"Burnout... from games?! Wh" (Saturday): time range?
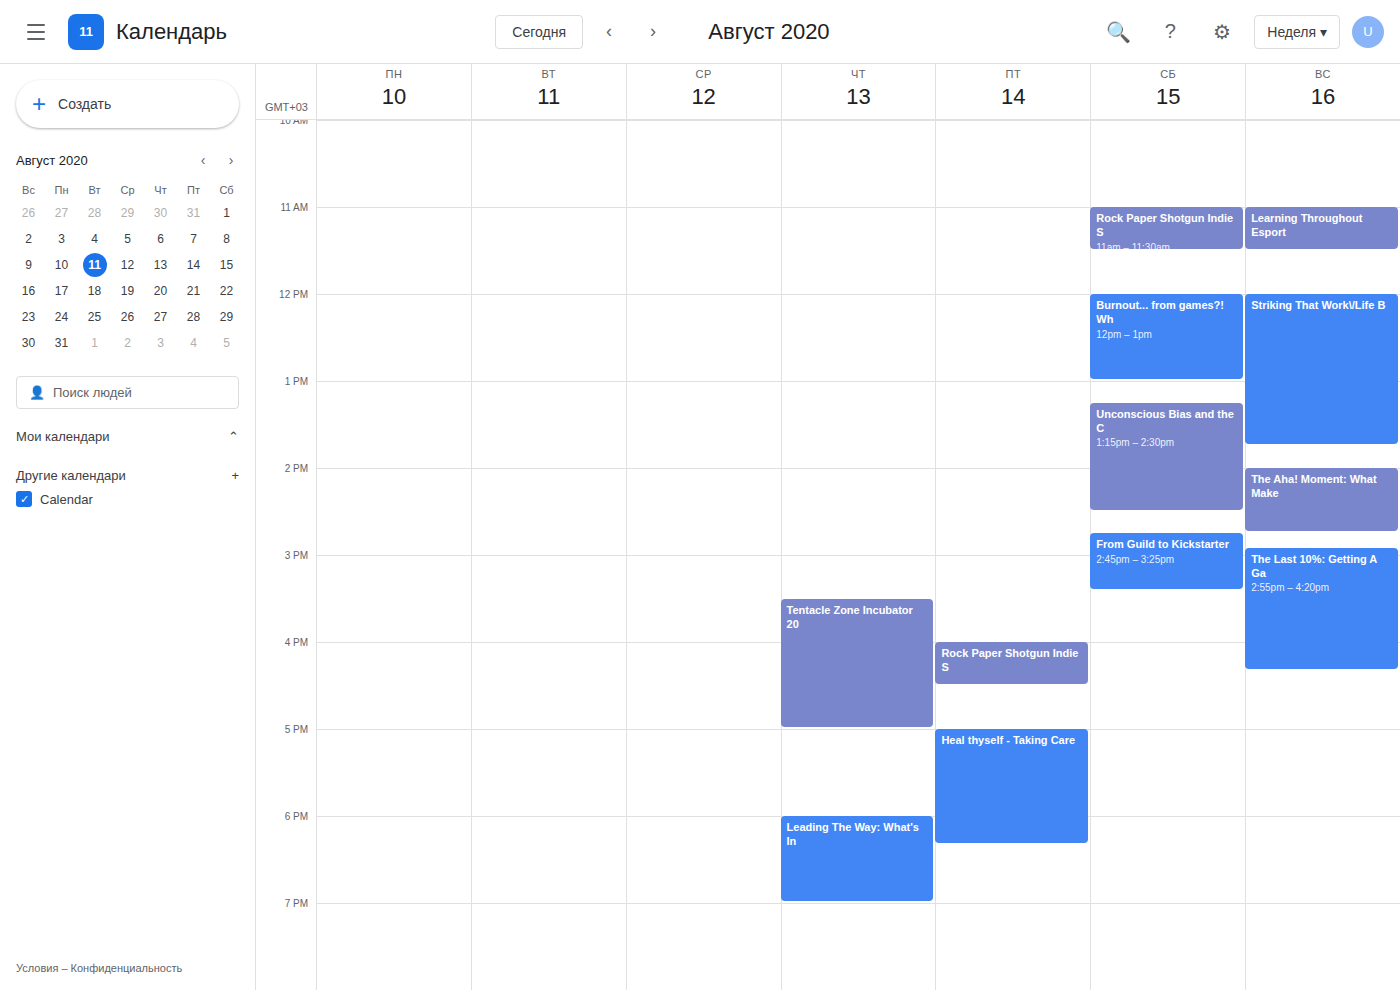
12:00 to 13:00